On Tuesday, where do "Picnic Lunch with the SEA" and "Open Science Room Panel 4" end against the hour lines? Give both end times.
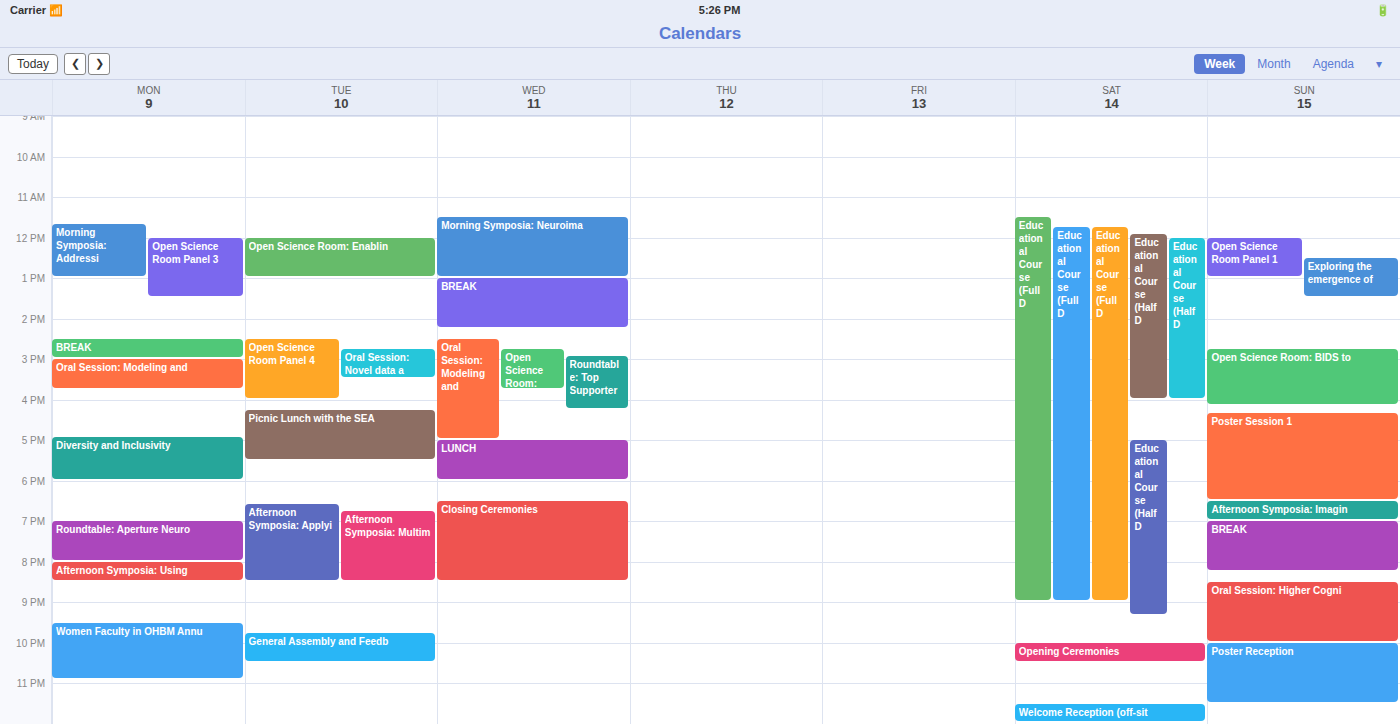
"Picnic Lunch with the SEA": 5:30 PM, halfway between the 5 PM and 6 PM lines. "Open Science Room Panel 4": 4:00 PM, exactly on the 4 PM line.